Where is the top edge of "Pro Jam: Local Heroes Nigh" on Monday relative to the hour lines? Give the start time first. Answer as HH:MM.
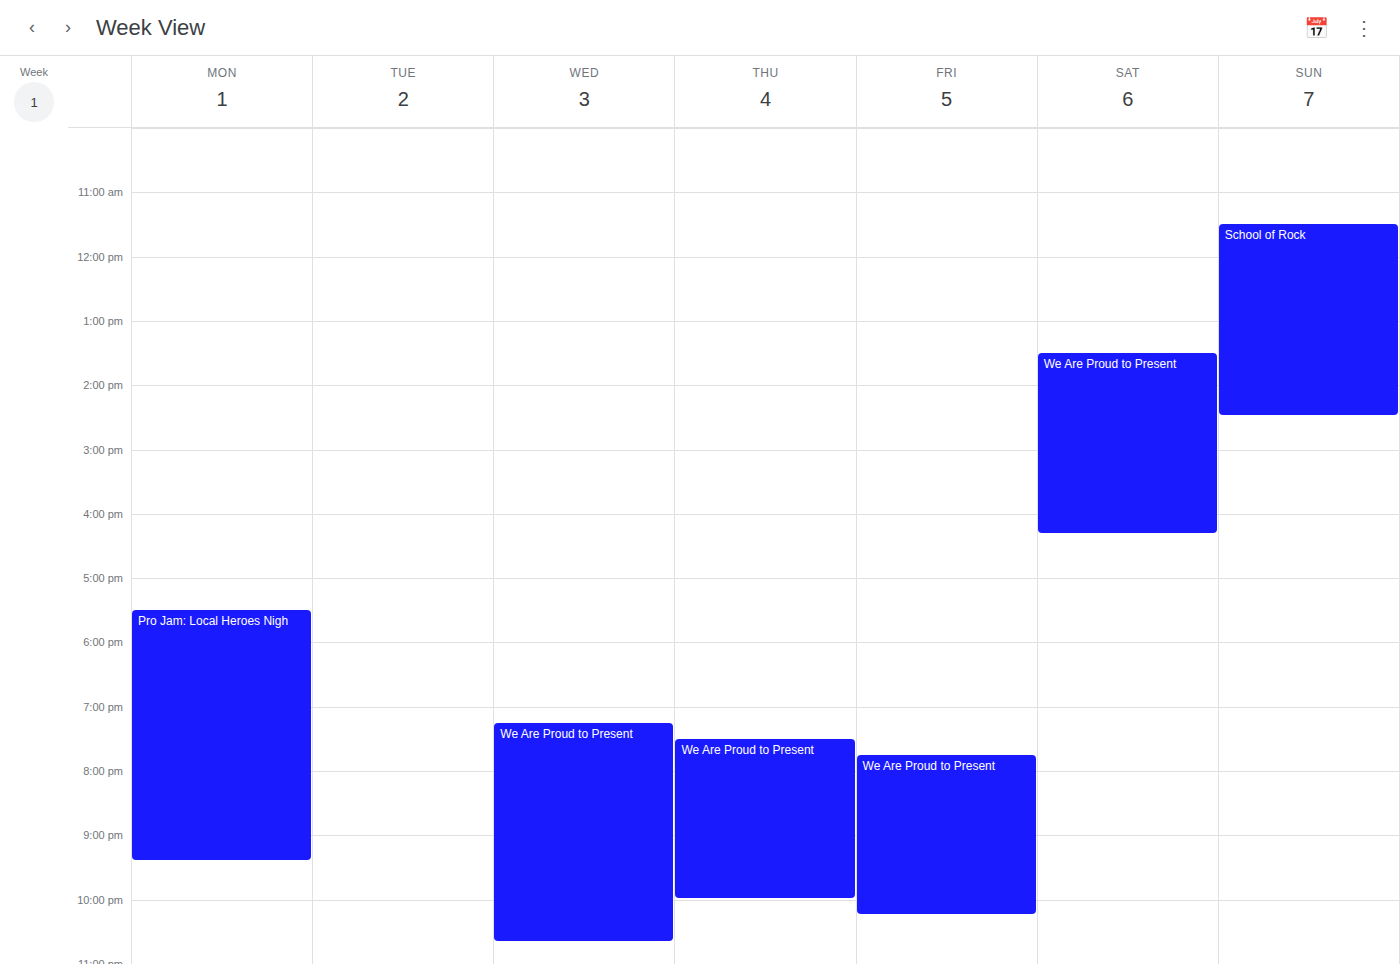
17:30 -- halfway between the 17:00 and 18:00 lines.